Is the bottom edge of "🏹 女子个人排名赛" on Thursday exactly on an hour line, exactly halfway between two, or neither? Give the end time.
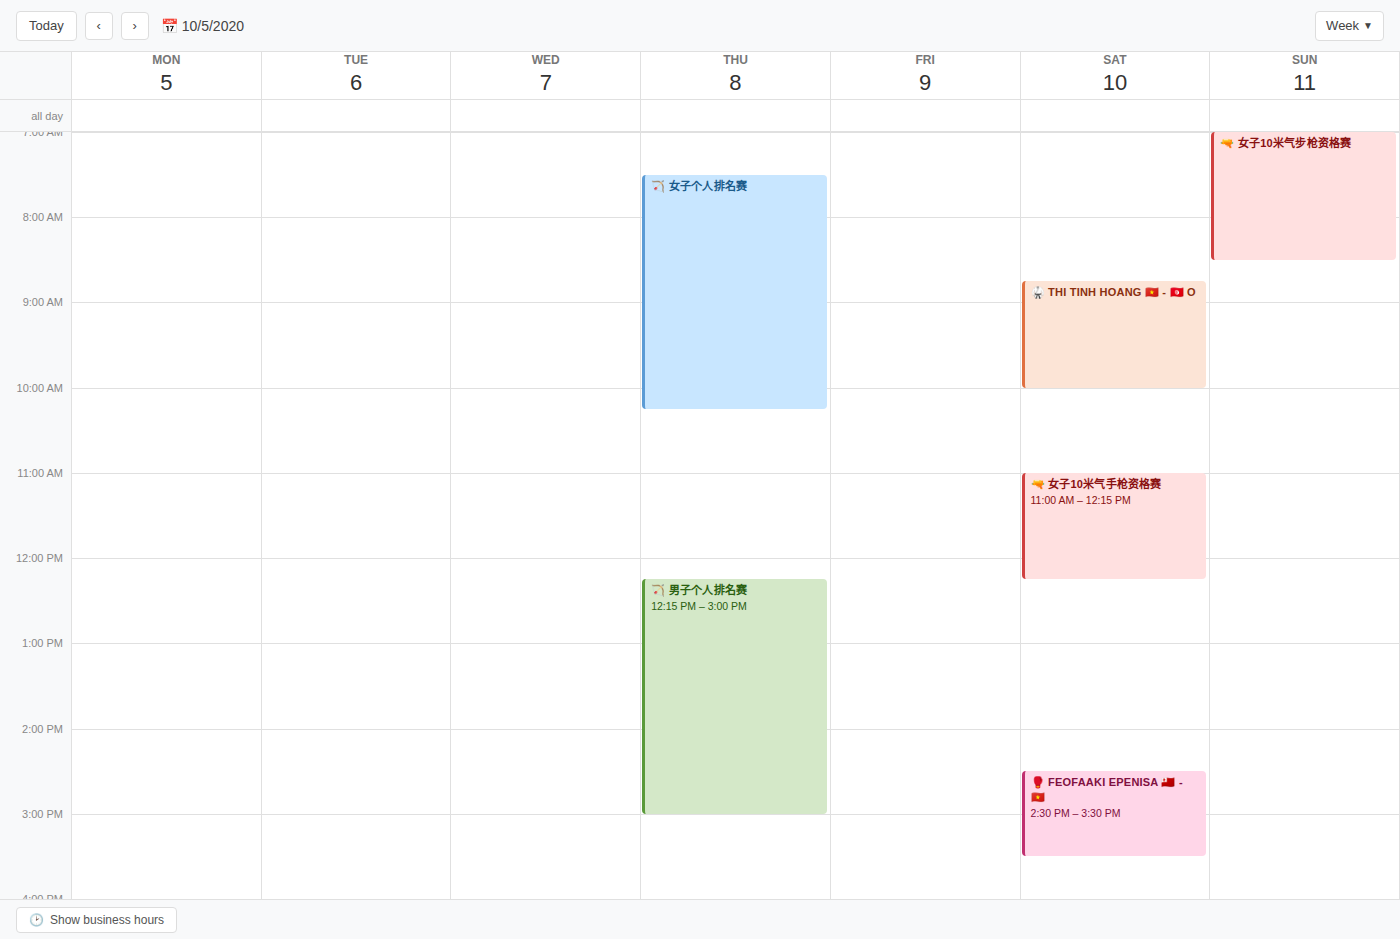
10:15 AM -- neither: a quarter of the way from the 10 AM line to the 11 AM line.